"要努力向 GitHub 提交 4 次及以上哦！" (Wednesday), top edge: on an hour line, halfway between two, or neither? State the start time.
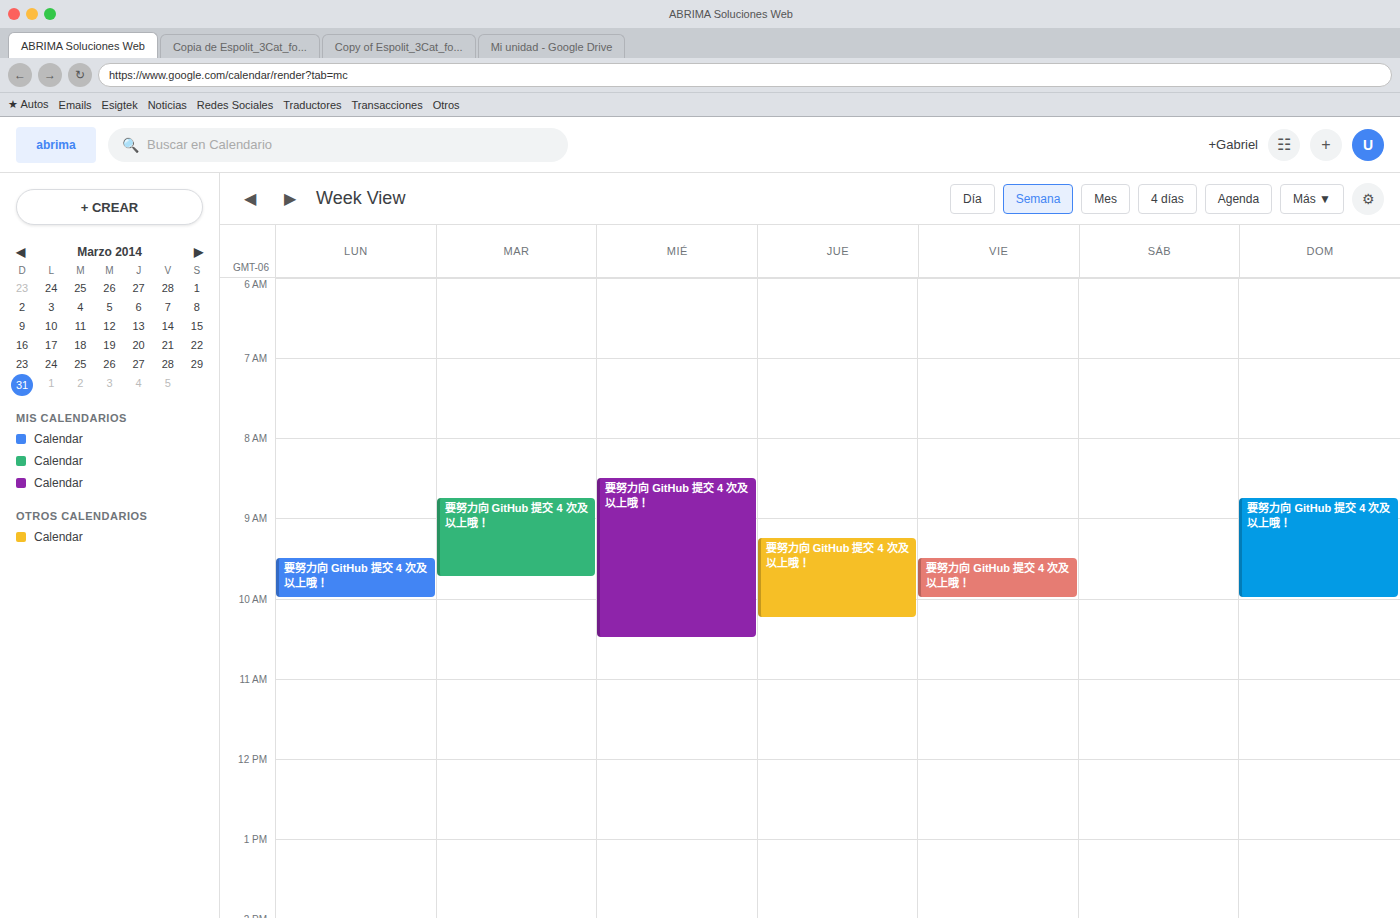
8:30 AM -- halfway between the 8 AM and 9 AM lines.